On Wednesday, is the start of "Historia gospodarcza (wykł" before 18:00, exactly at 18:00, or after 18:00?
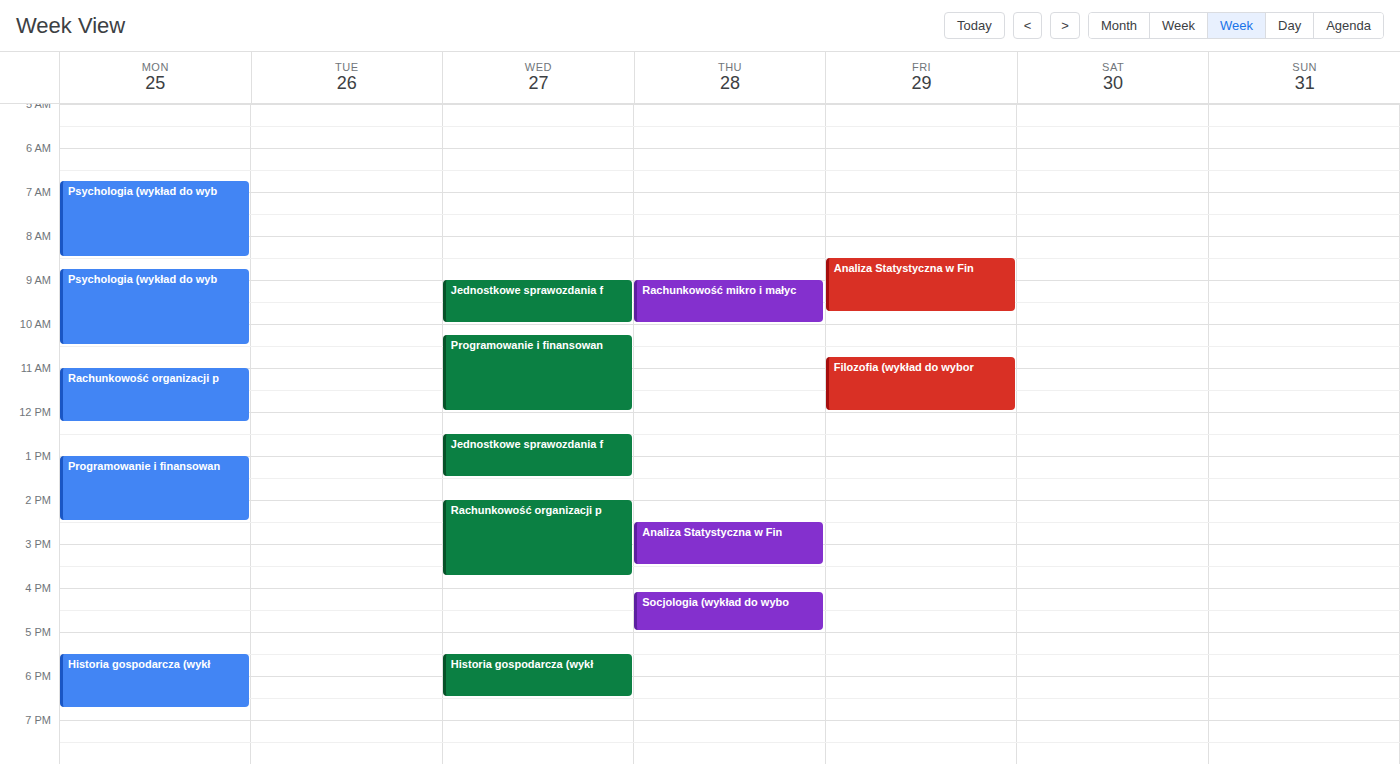
17:30 -- before 18:00, 30 minutes above the 18:00 line.